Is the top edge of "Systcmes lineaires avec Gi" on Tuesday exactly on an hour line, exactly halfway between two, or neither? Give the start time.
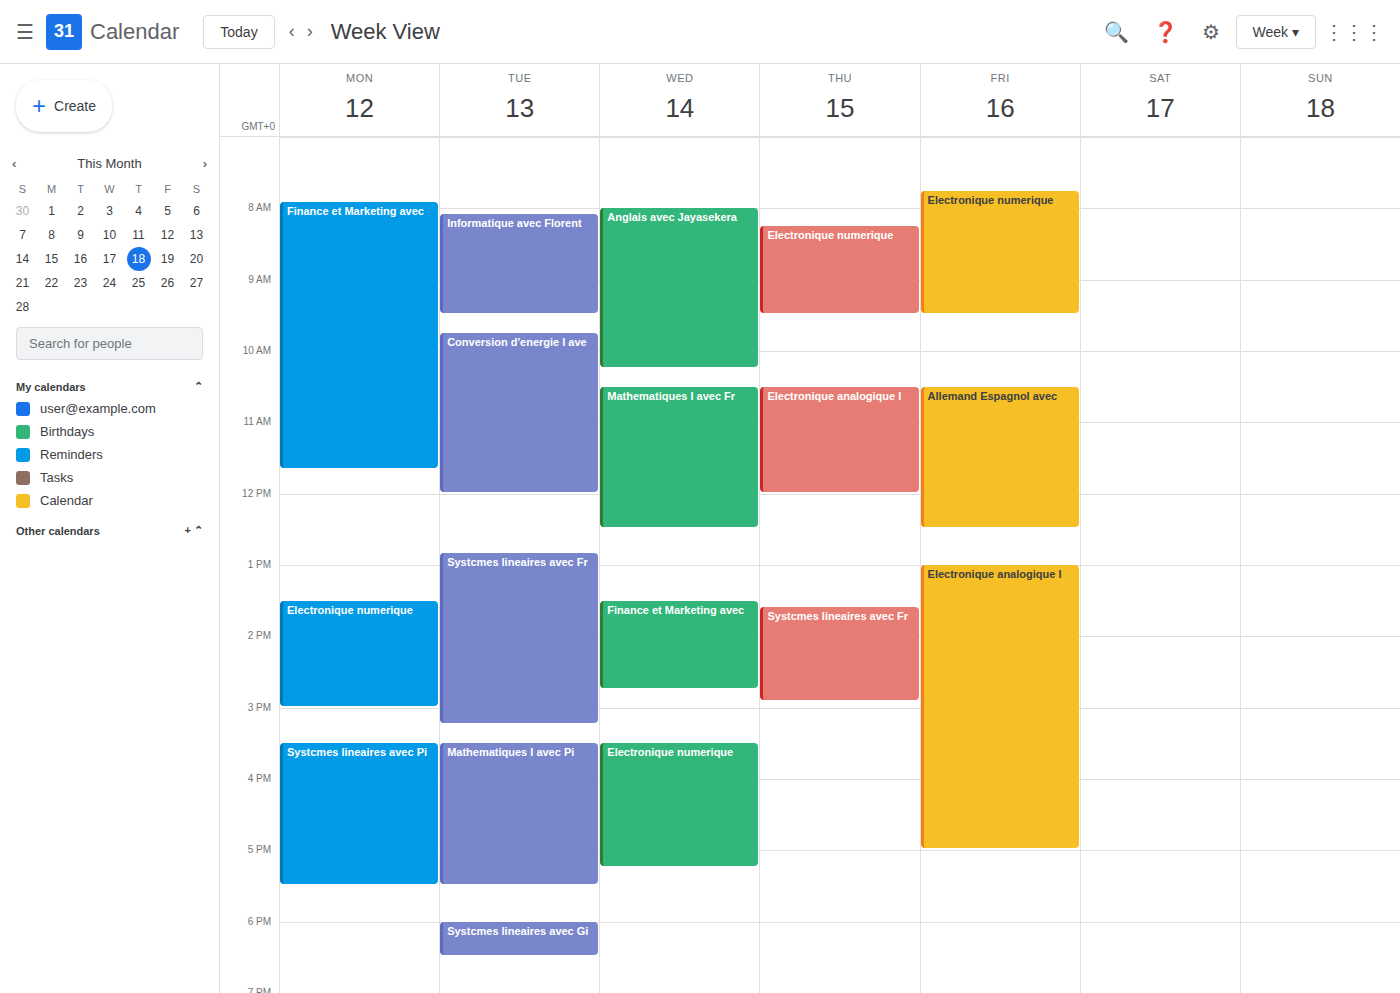
6:00 PM -- exactly on the 6 PM line.